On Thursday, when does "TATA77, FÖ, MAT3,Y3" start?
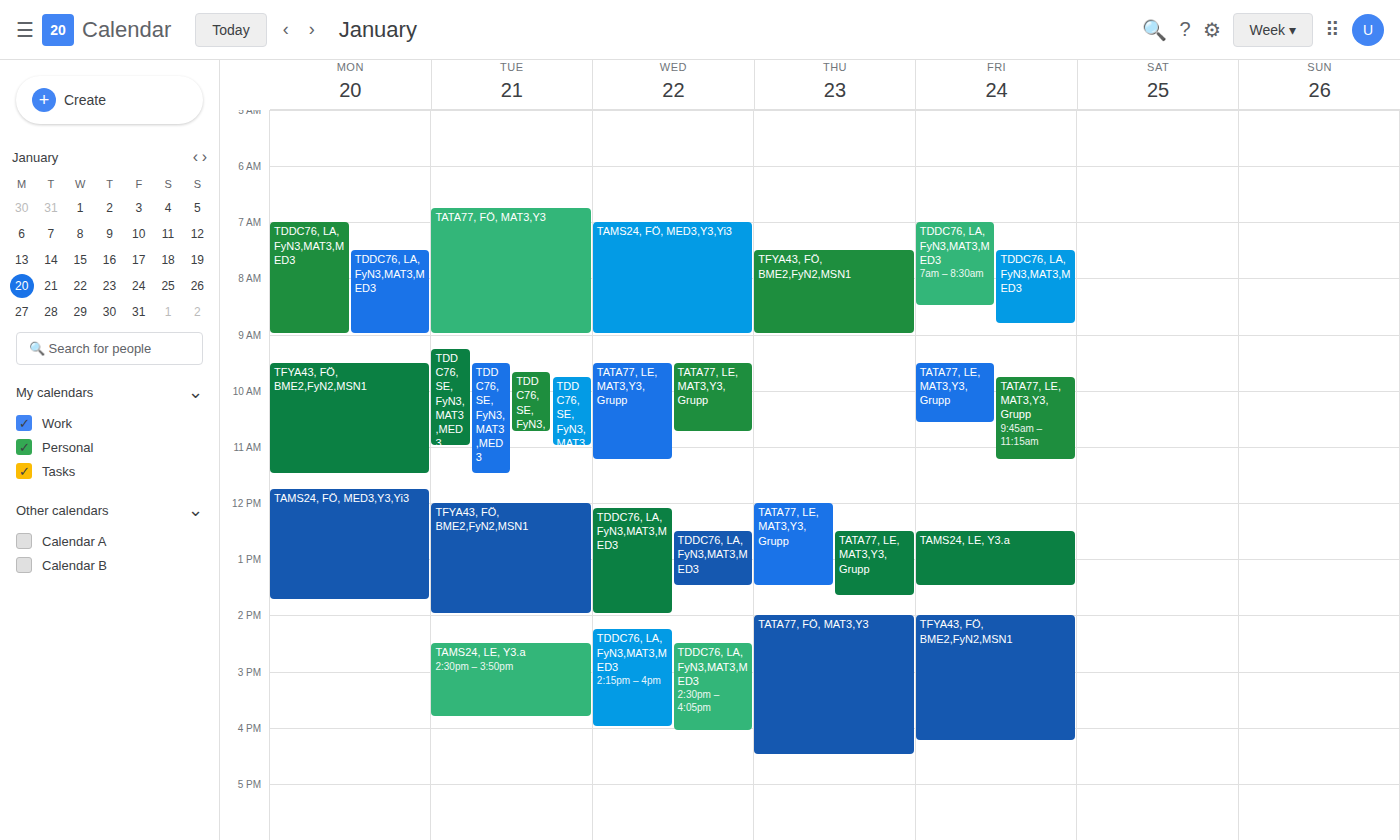
2:00 PM